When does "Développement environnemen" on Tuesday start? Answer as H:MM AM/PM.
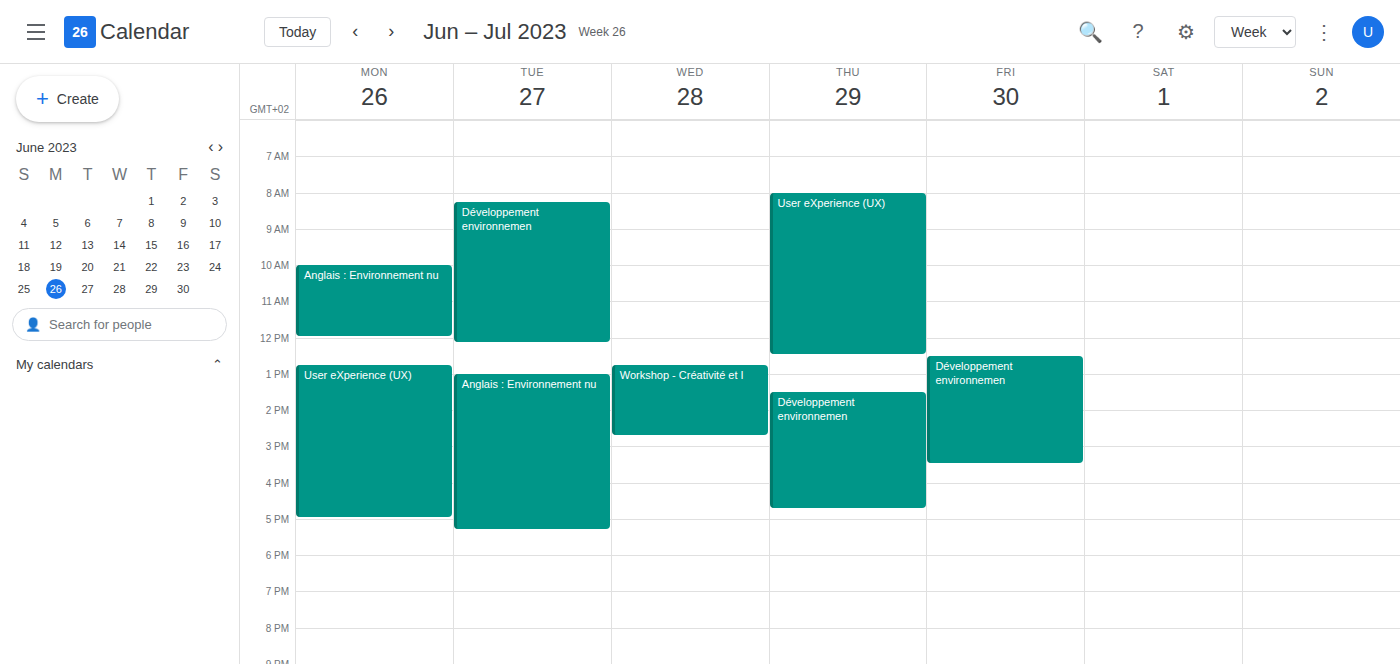
8:15 AM